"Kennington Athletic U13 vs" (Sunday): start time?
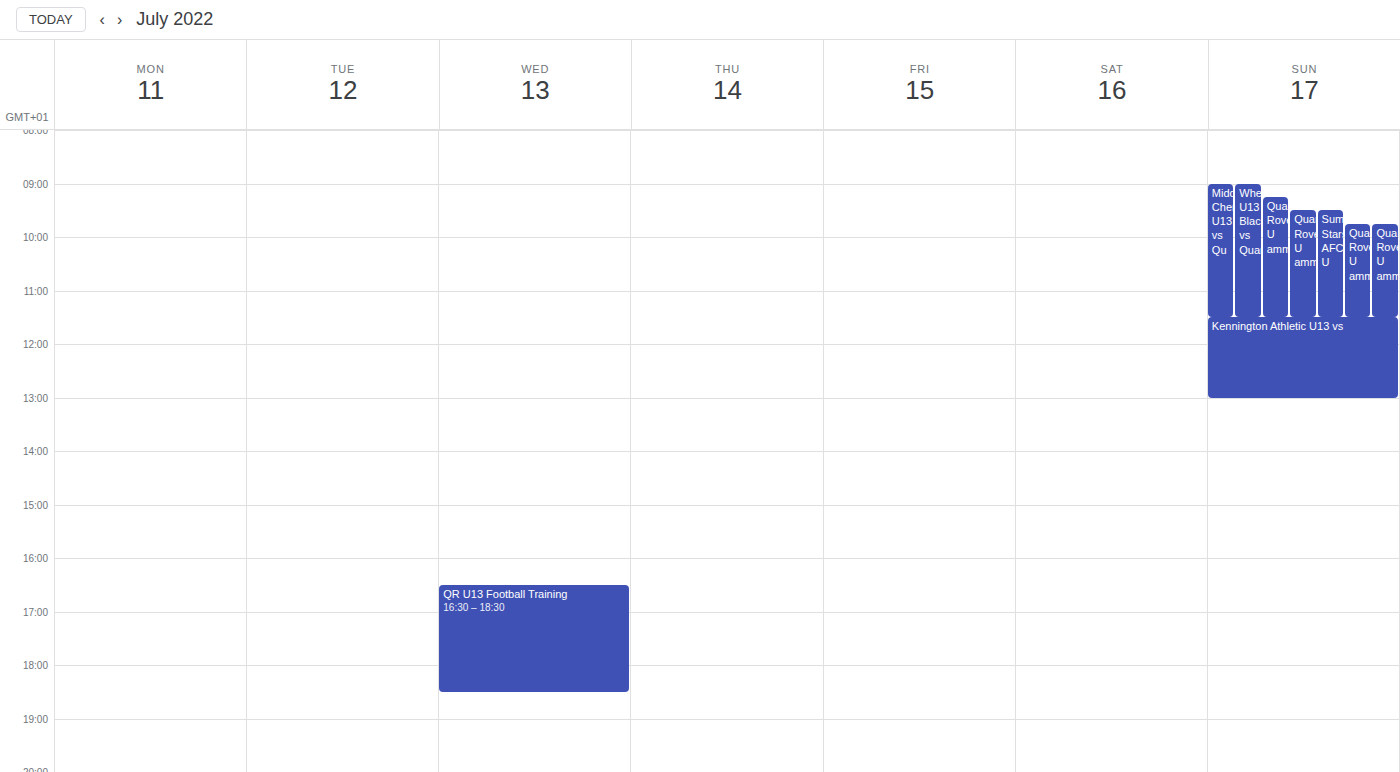
11:30 AM